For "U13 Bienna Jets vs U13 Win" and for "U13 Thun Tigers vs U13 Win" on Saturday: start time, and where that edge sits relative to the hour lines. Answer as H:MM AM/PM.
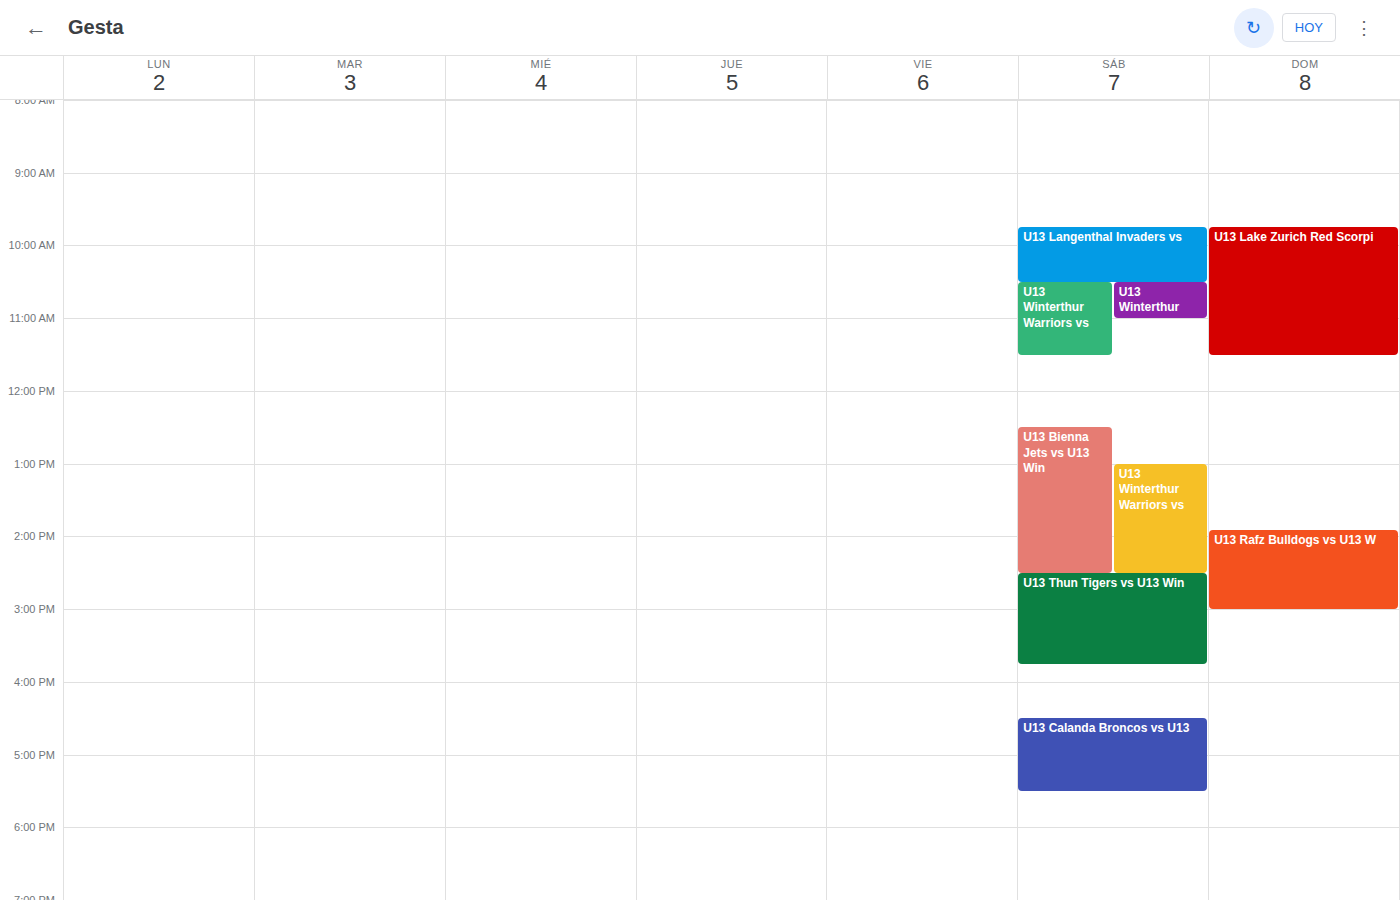
"U13 Bienna Jets vs U13 Win": 12:30 PM, halfway between the 12 PM and 1 PM lines. "U13 Thun Tigers vs U13 Win": 2:30 PM, halfway between the 2 PM and 3 PM lines.